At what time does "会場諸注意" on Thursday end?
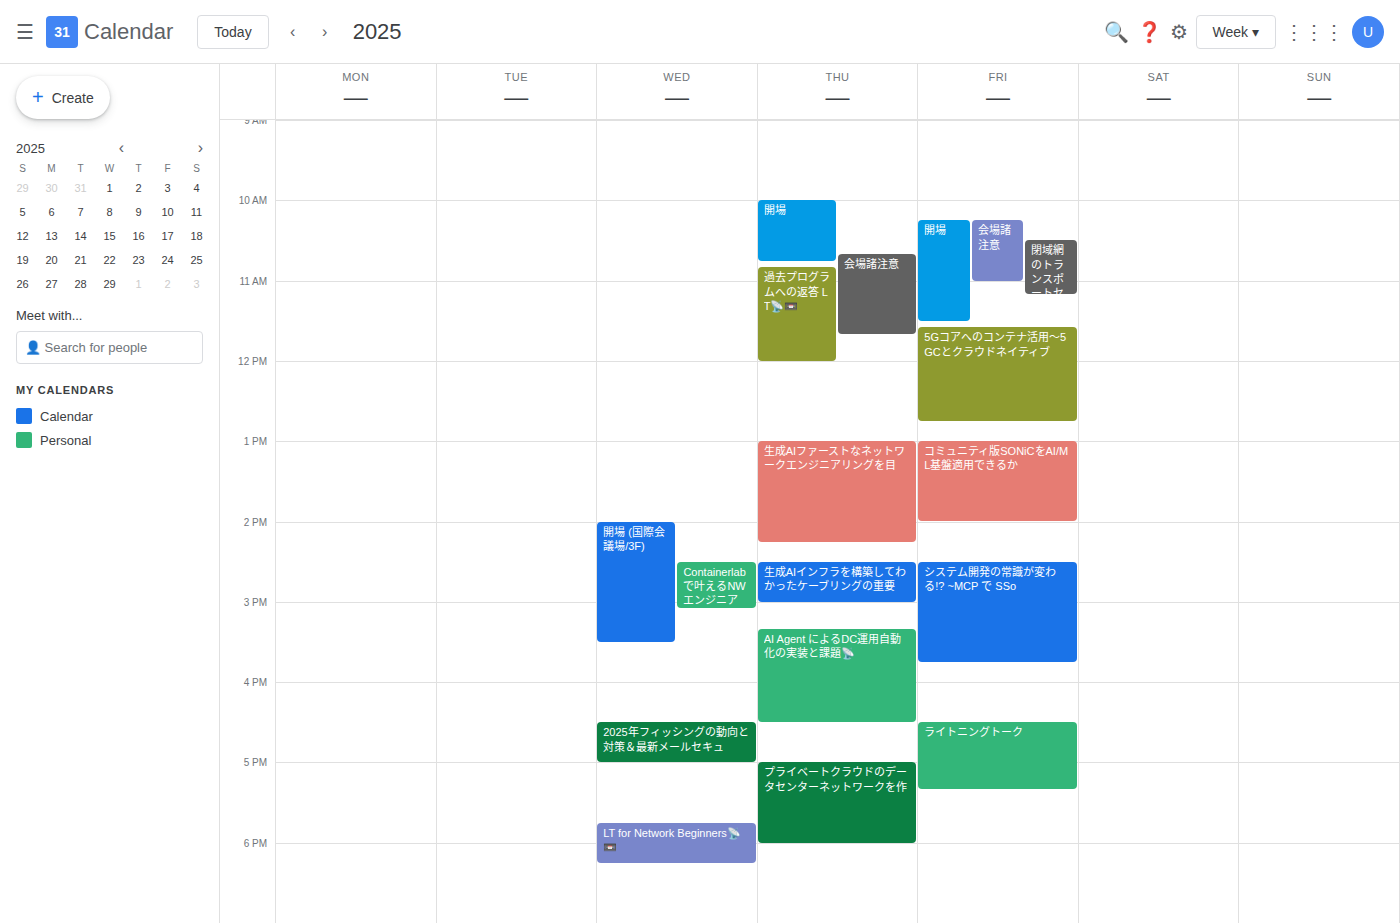
11:40 AM